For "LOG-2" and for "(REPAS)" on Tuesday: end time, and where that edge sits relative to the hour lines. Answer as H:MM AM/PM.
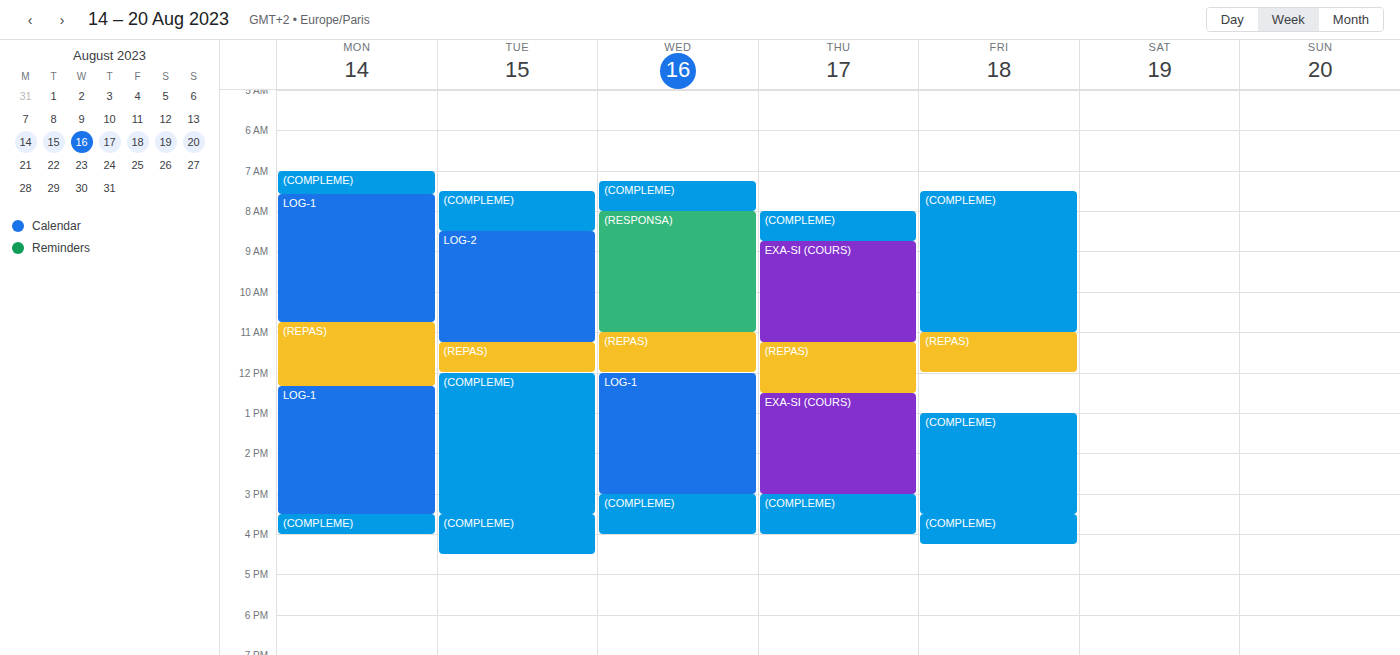
"LOG-2": 11:15 AM, neither: a quarter of the way from the 11 AM line to the 12 PM line. "(REPAS)": 12:00 PM, exactly on the 12 PM line.